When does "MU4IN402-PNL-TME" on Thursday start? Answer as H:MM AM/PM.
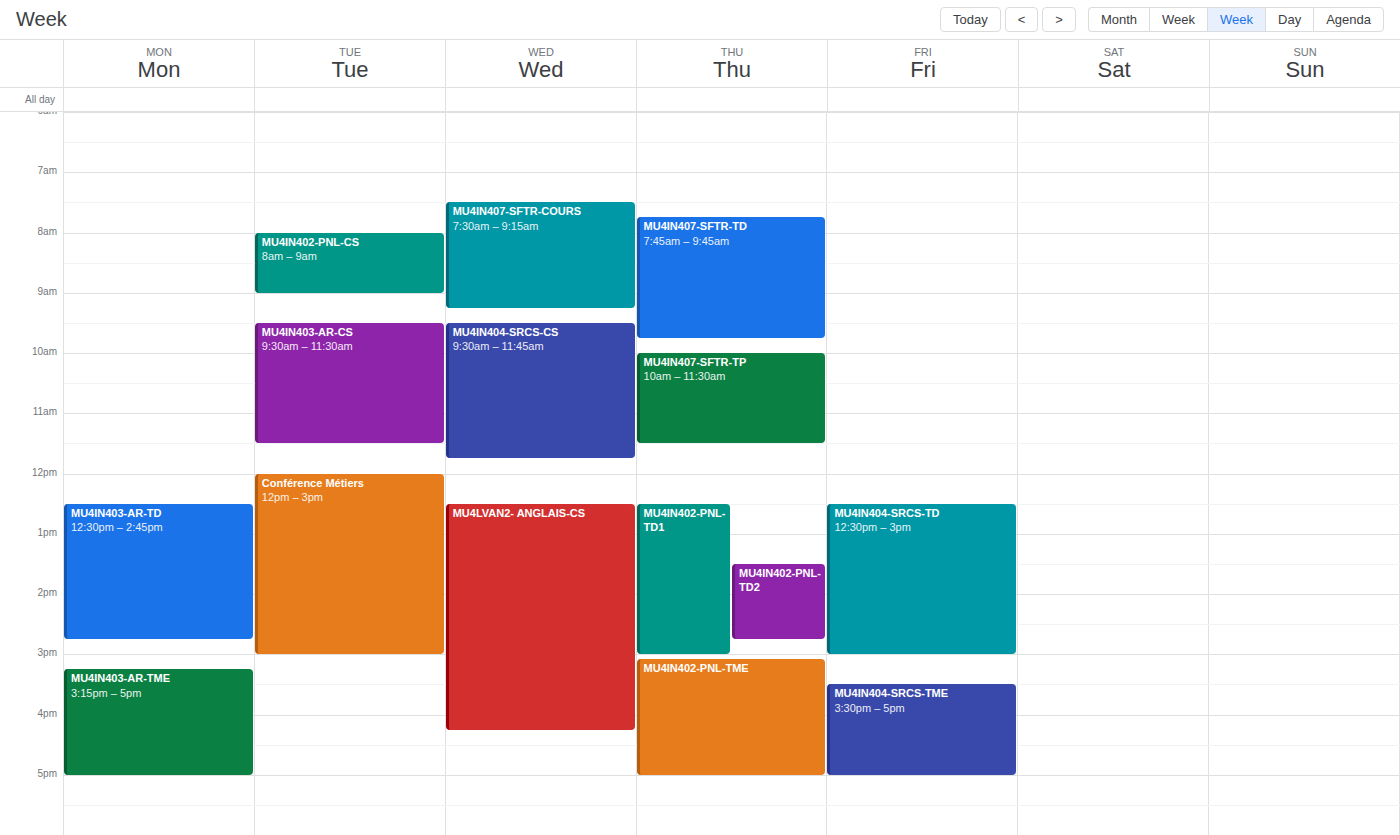
3:05 PM